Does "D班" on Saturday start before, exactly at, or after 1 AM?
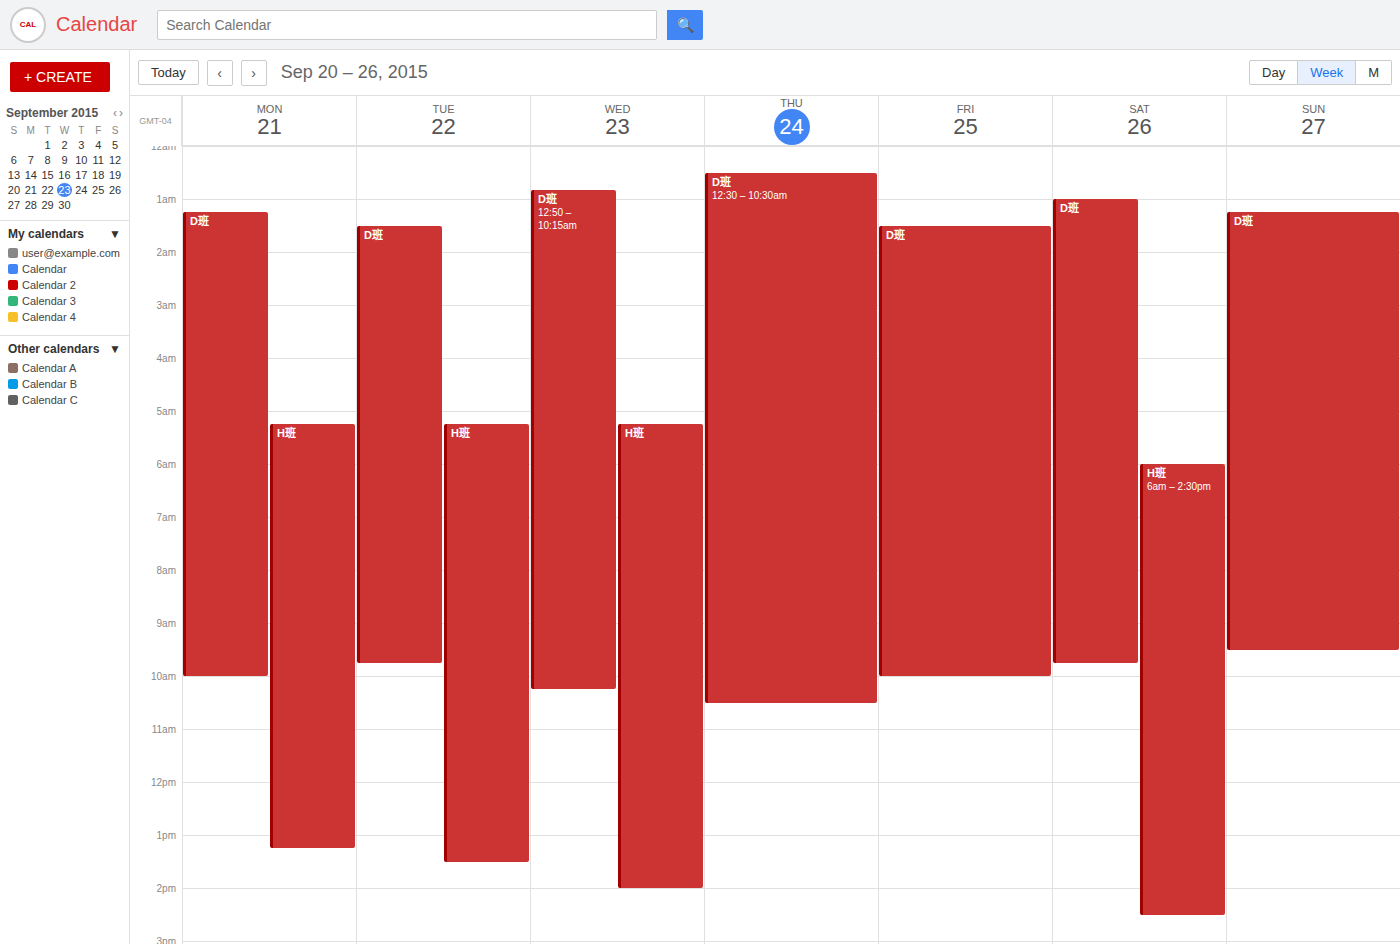
1:00 AM -- exactly at 1 AM, on the 1 AM line.